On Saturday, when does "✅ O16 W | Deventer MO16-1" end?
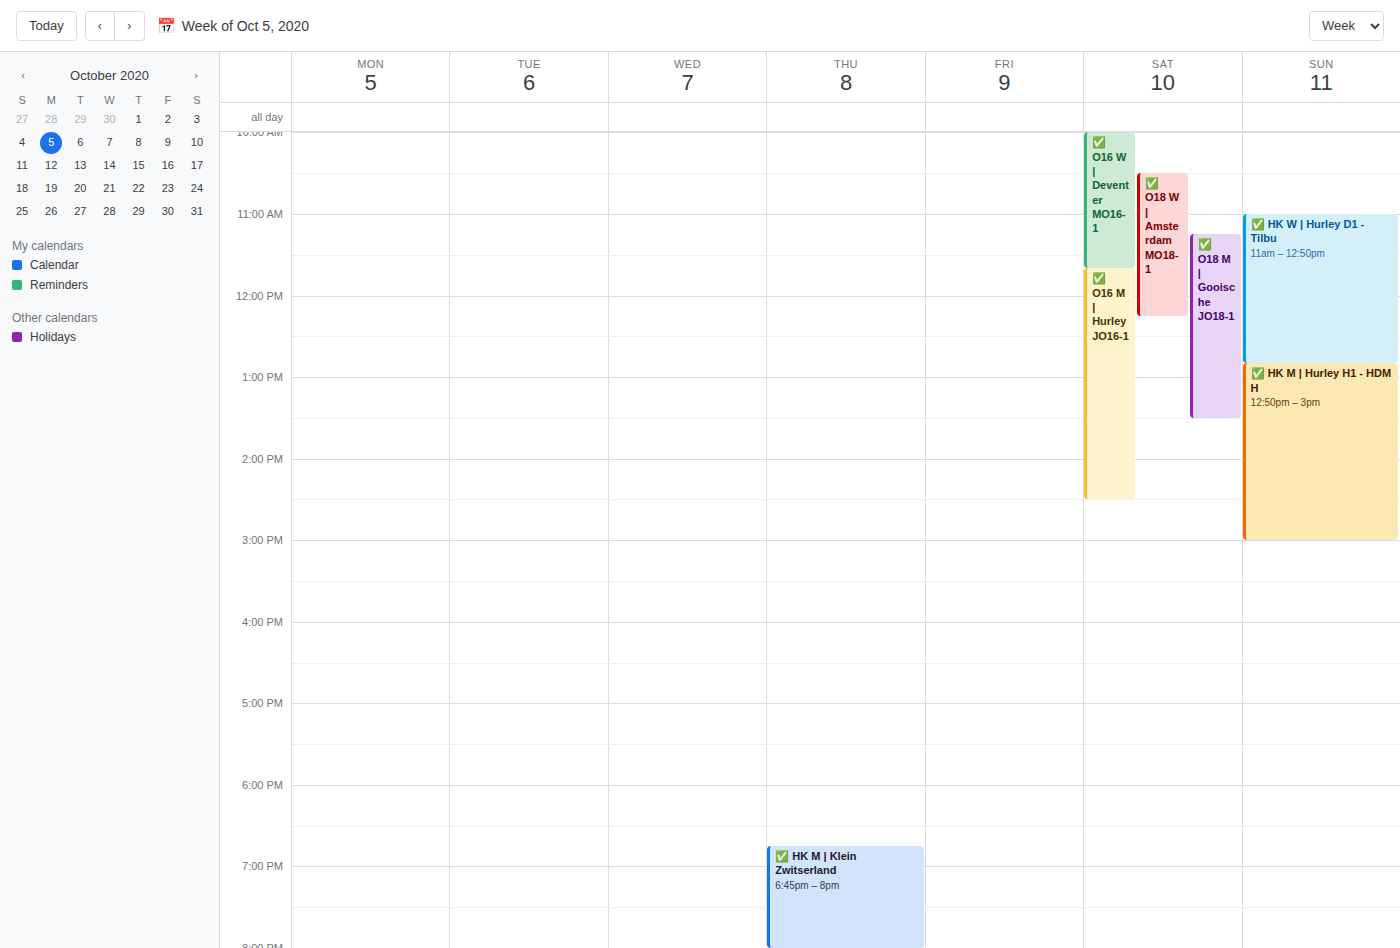
11:40 AM